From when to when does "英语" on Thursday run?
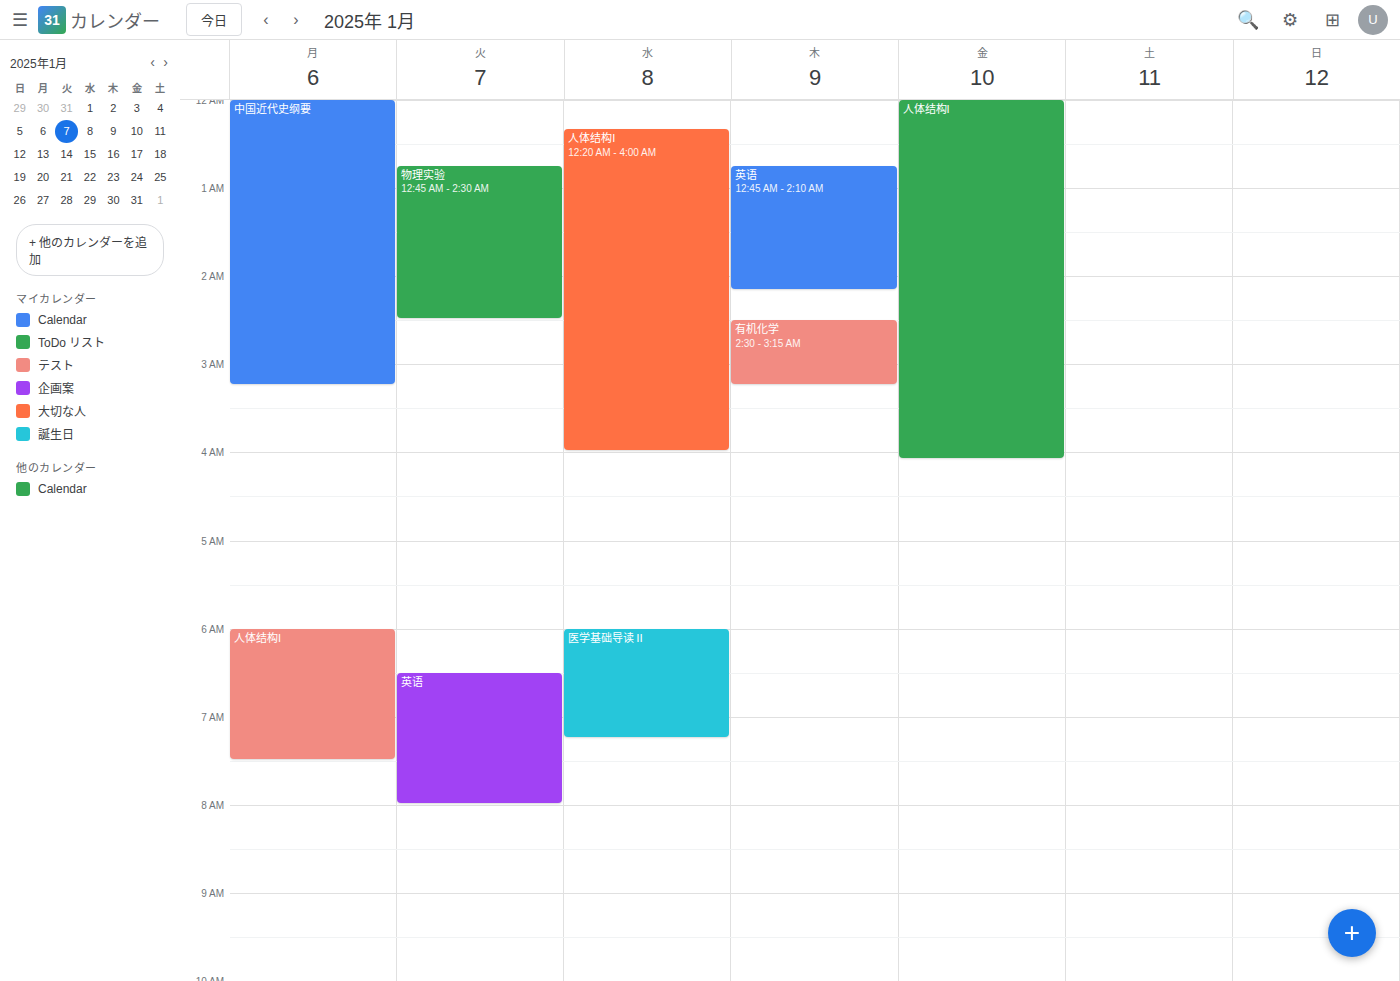
12:45 AM to 2:10 AM